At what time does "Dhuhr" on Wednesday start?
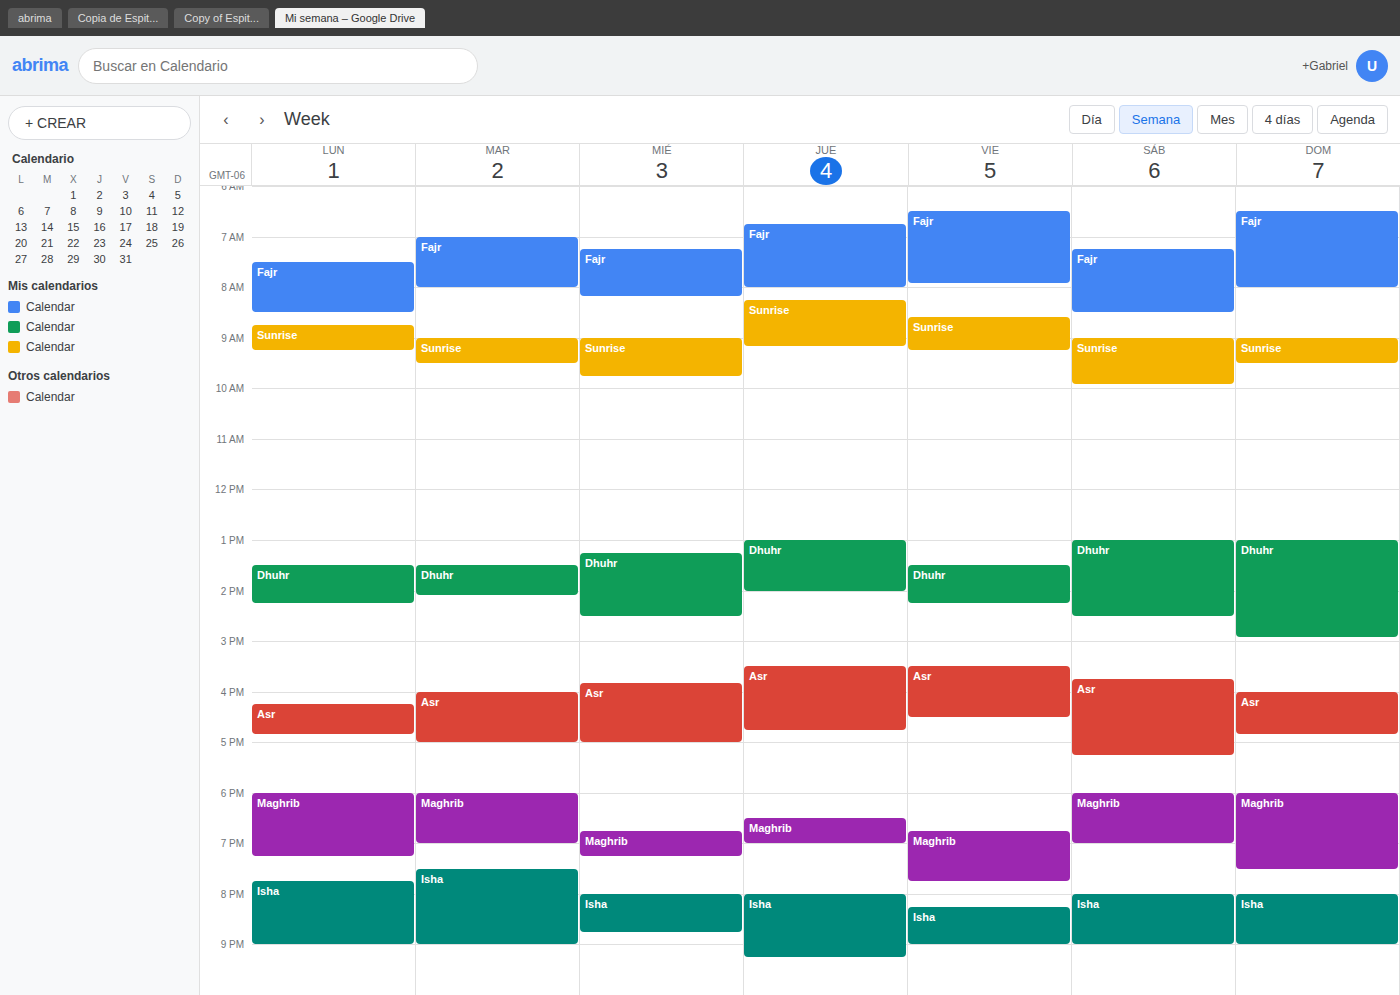
1:15 PM